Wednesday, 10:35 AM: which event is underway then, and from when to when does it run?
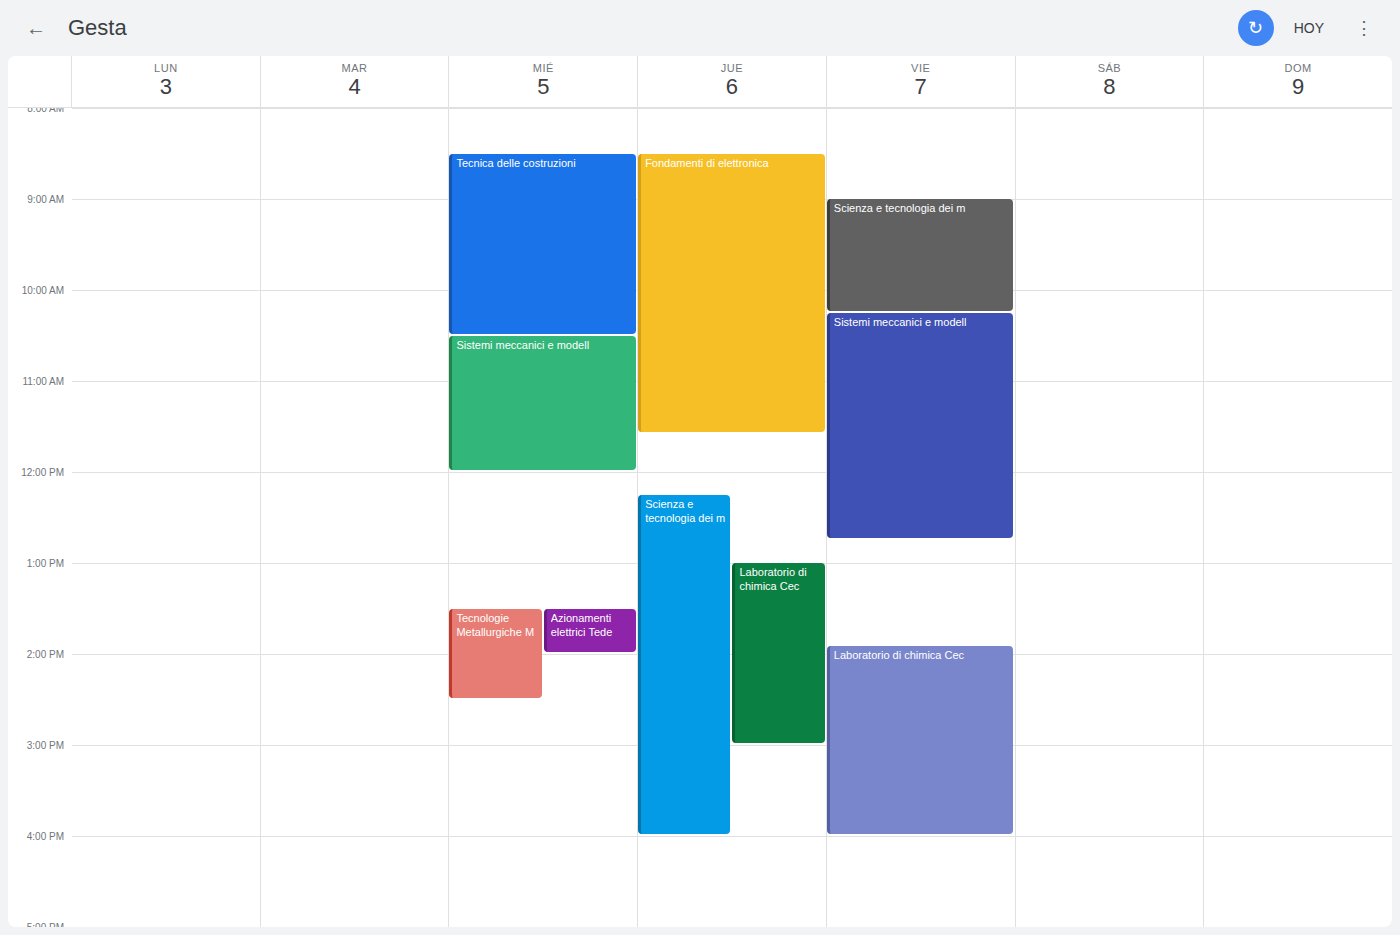
"Sistemi meccanici e modell", 10:30 AM to 12:00 PM